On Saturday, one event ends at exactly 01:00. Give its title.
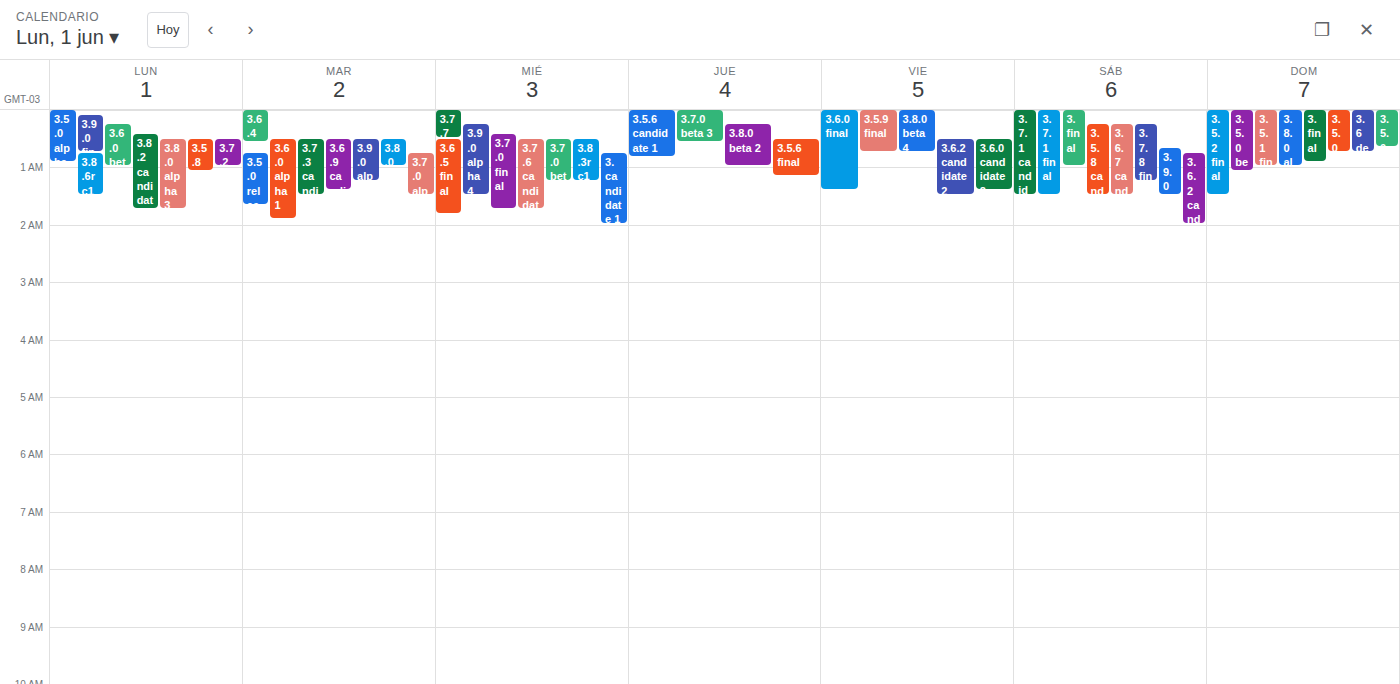
"3. final"